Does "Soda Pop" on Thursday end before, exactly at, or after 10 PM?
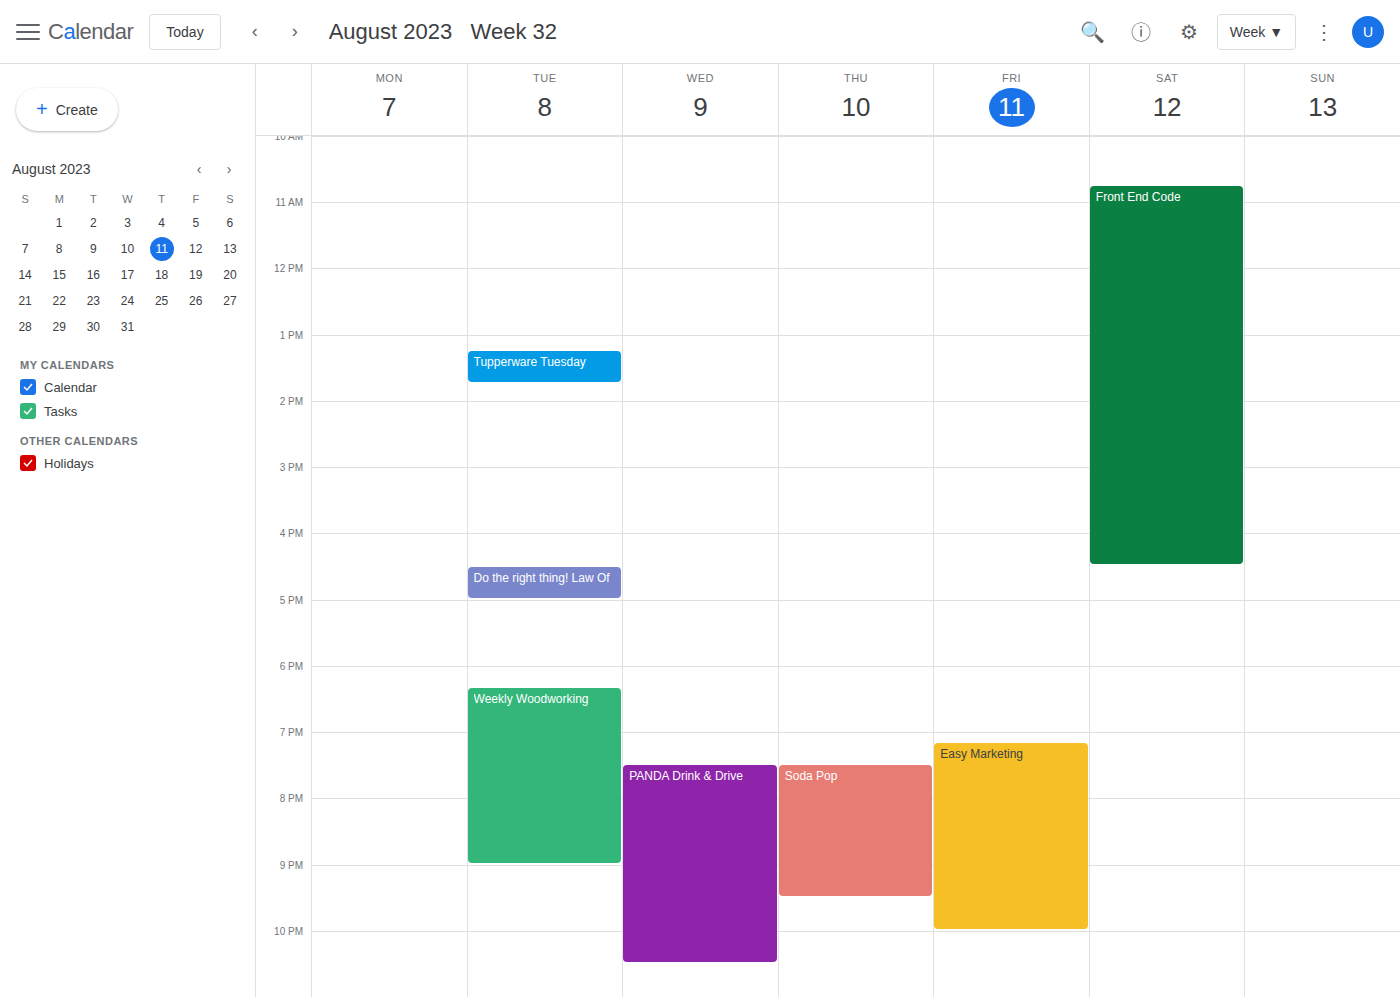
9:30 PM -- before 10 PM, 30 minutes above the 10 PM line.